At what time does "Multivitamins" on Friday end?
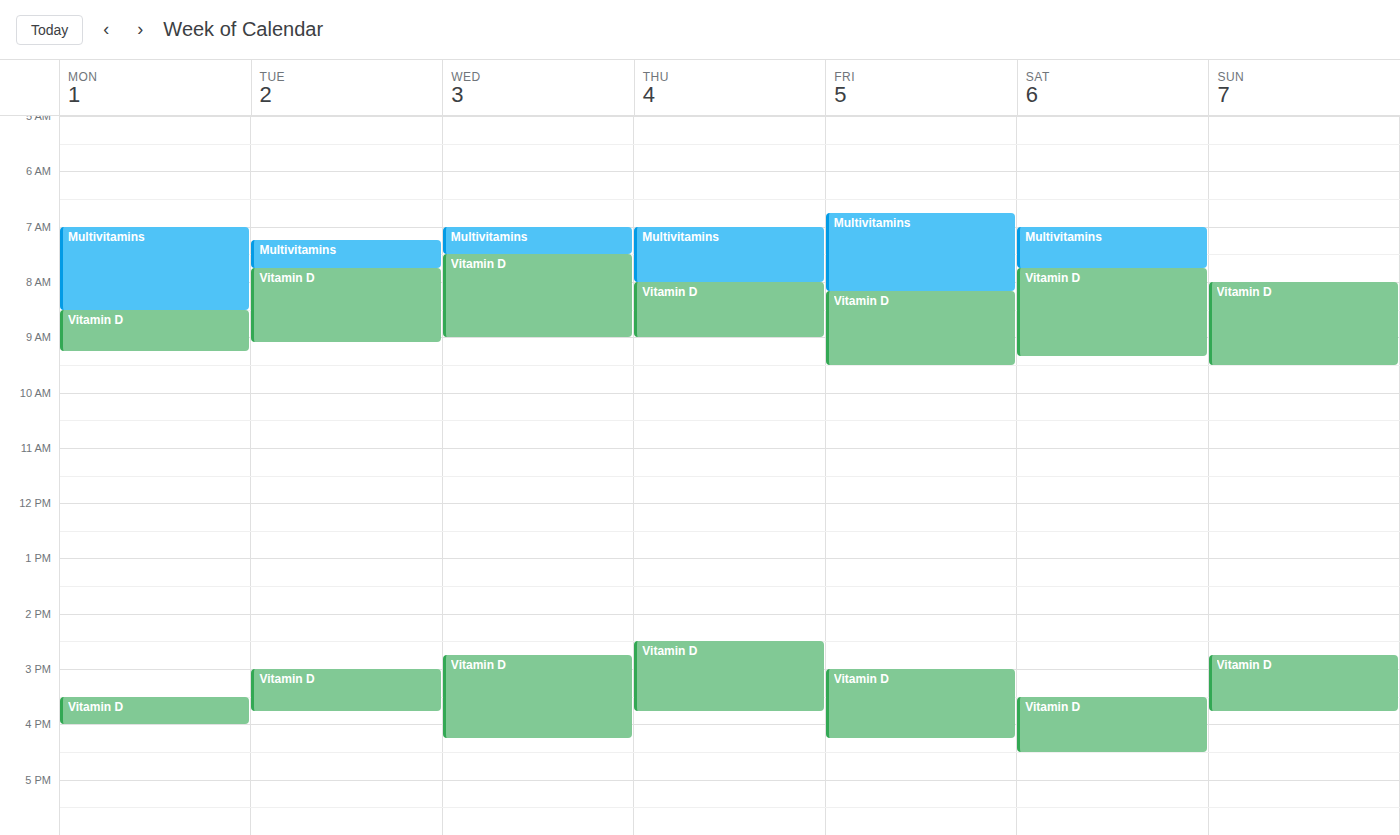
8:10 AM